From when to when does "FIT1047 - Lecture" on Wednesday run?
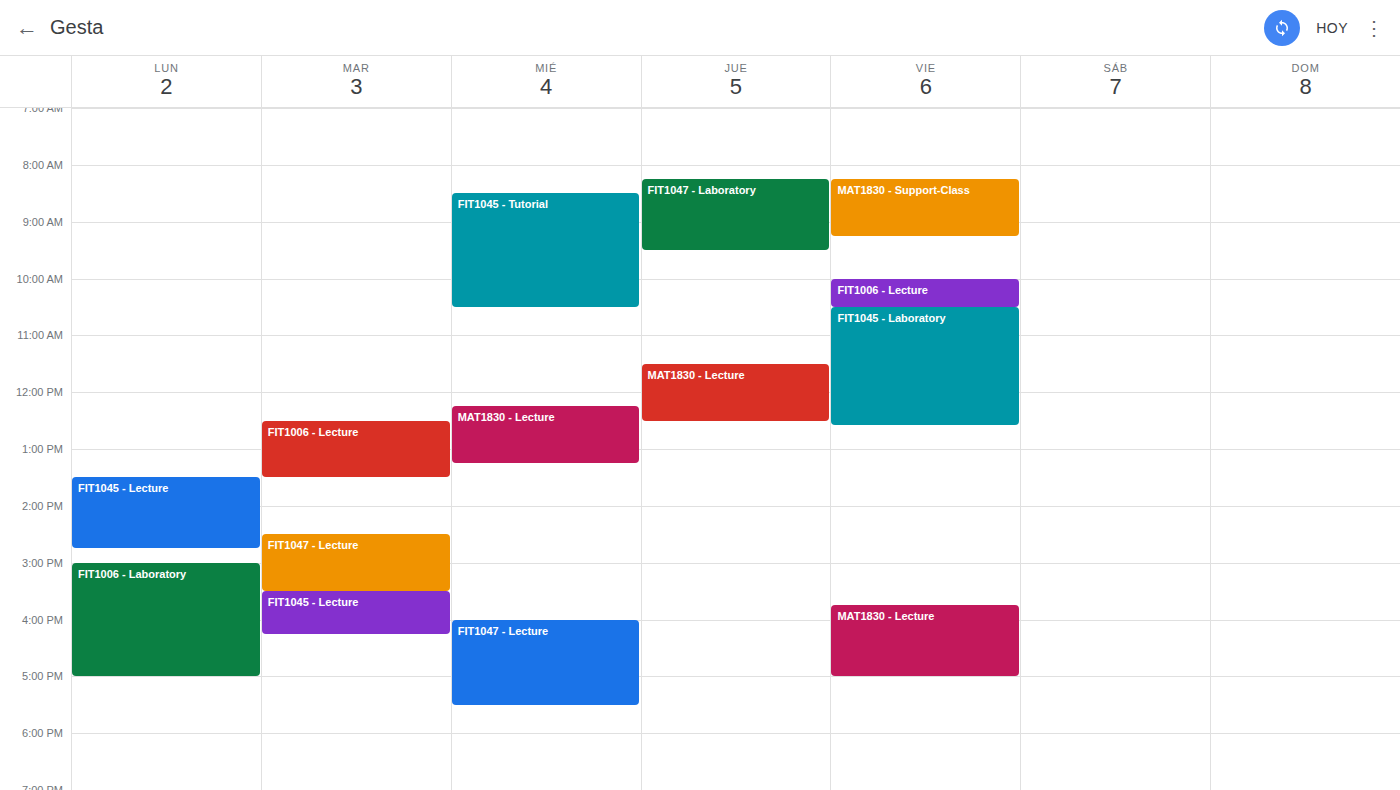
4:00 PM to 5:30 PM